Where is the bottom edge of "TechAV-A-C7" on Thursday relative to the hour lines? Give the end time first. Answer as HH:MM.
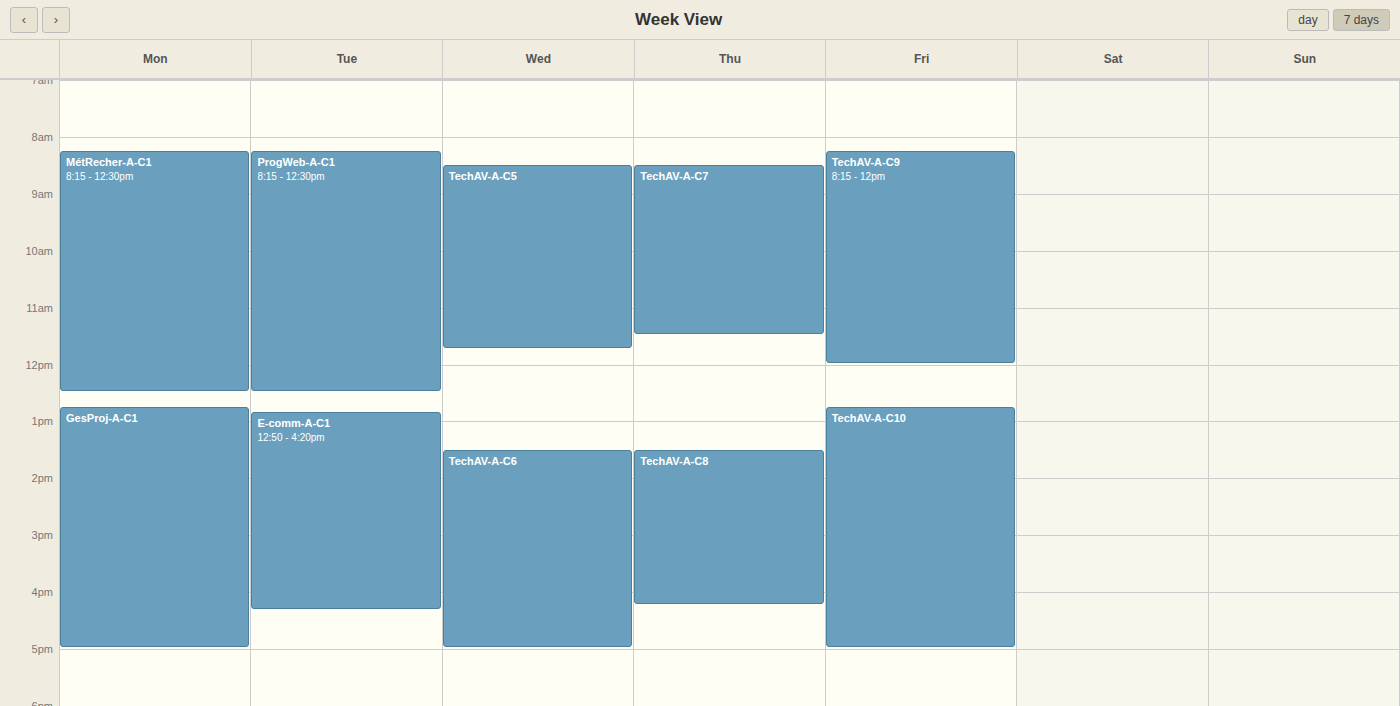
11:30 -- halfway between the 11:00 and 12:00 lines.